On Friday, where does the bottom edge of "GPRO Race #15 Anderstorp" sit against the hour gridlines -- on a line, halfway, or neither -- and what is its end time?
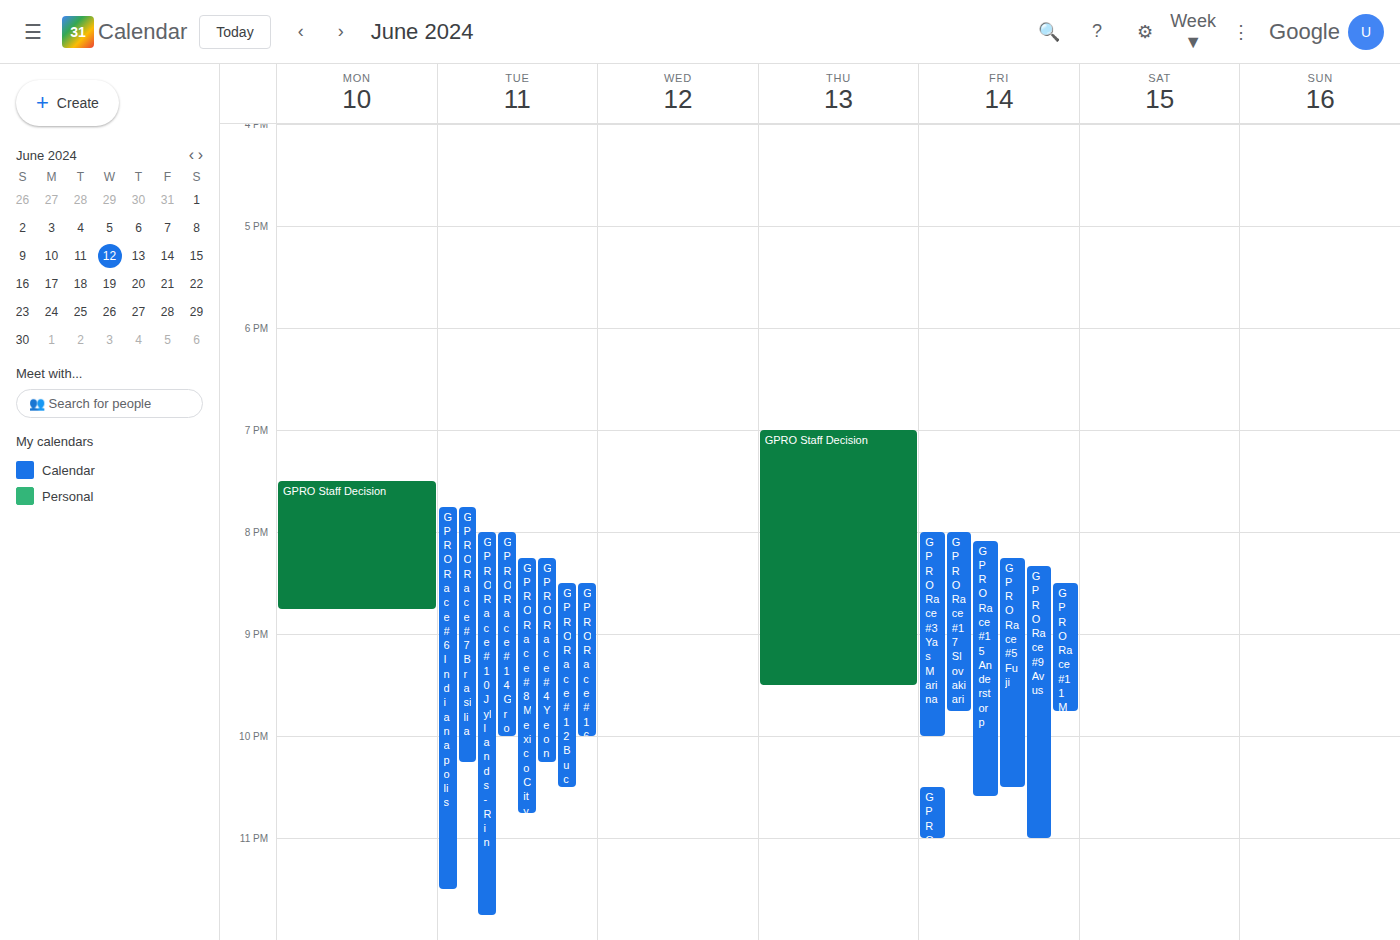
22:35 -- neither: 35 minutes below the 22:00 line and 25 minutes above the 23:00 line.